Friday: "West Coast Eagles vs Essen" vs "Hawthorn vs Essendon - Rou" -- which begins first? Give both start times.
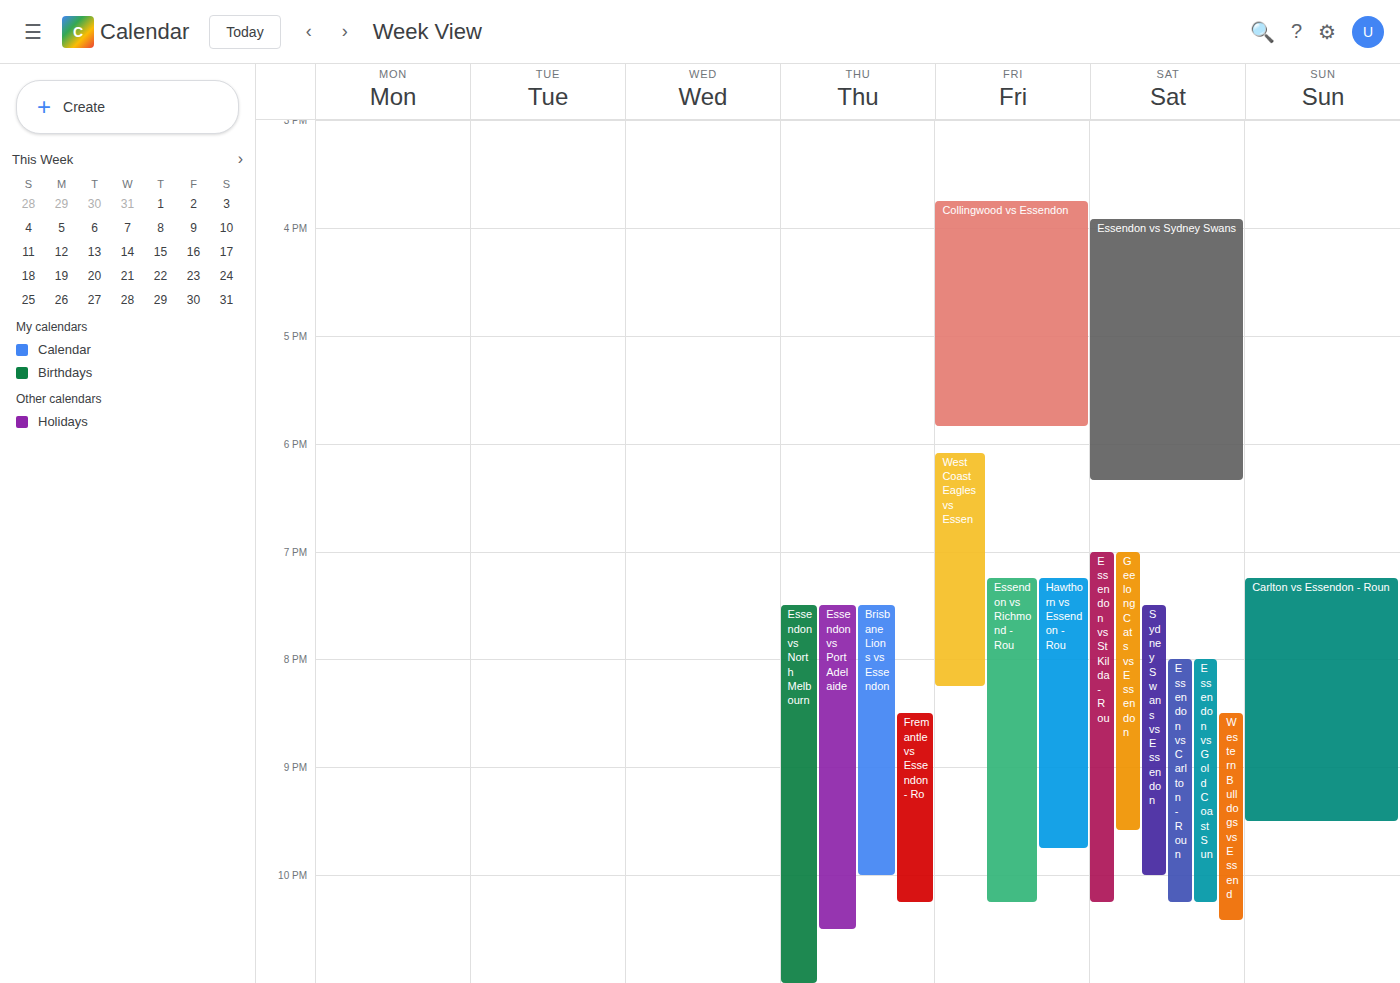
"West Coast Eagles vs Essen" 18:05; "Hawthorn vs Essendon - Rou" 19:15.